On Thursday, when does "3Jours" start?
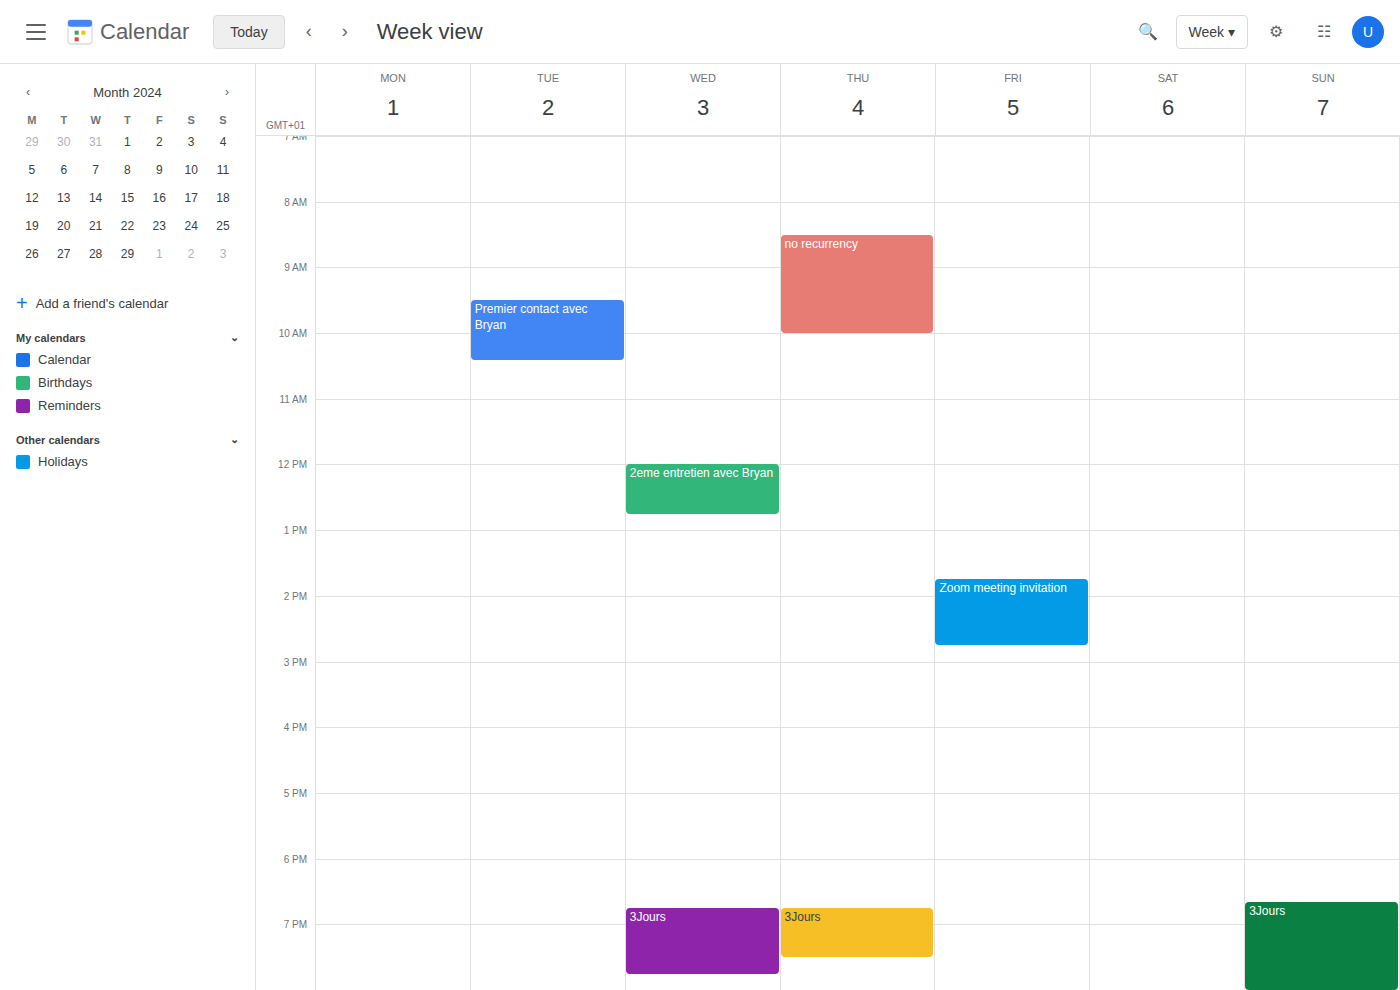
6:45 PM